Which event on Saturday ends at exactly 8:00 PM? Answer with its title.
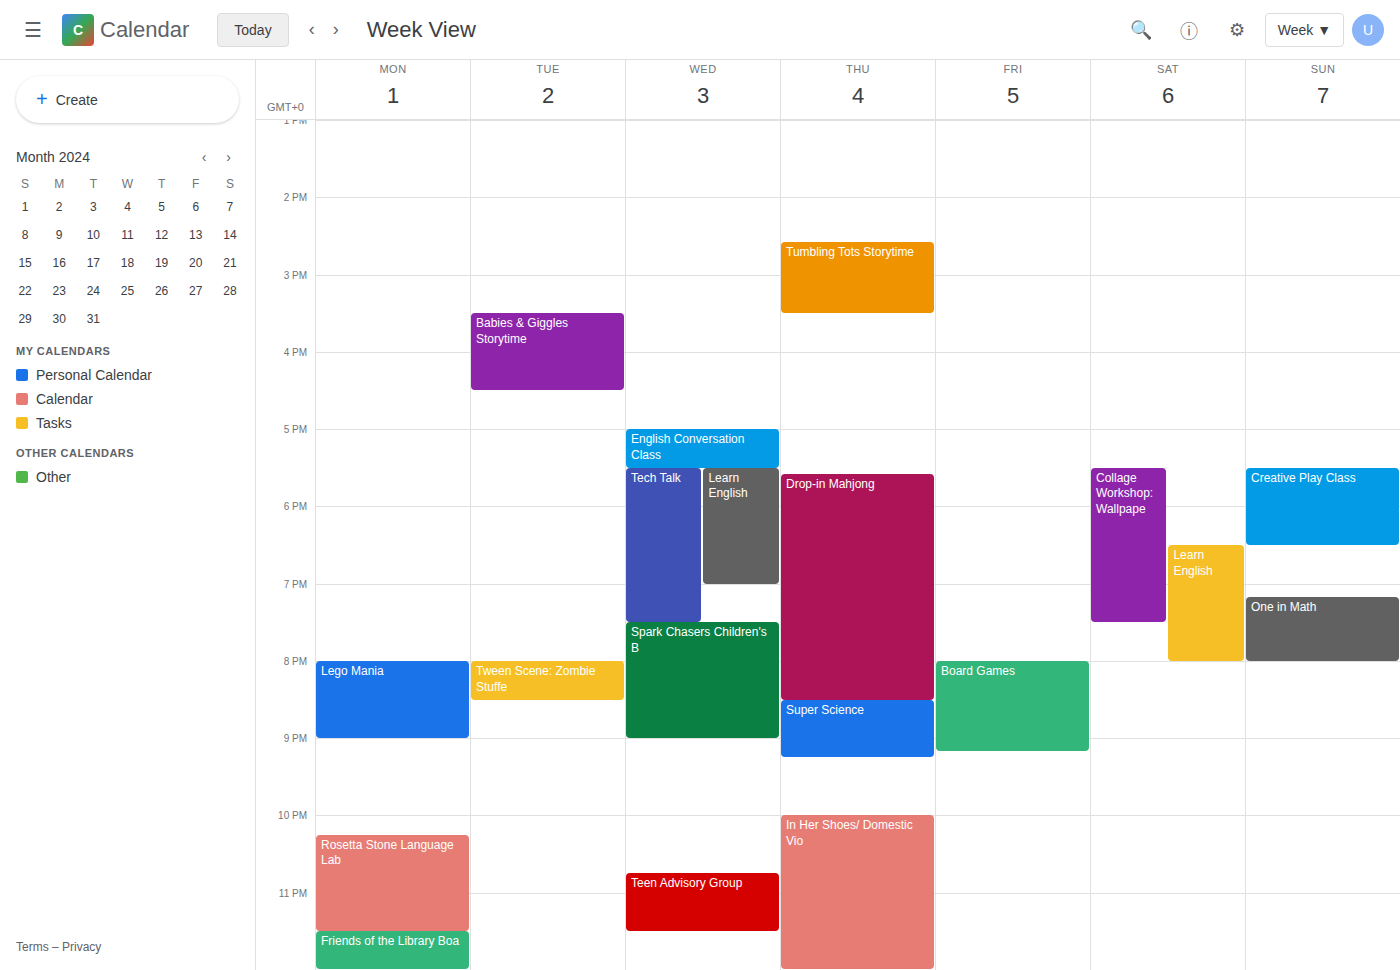
"Learn English"